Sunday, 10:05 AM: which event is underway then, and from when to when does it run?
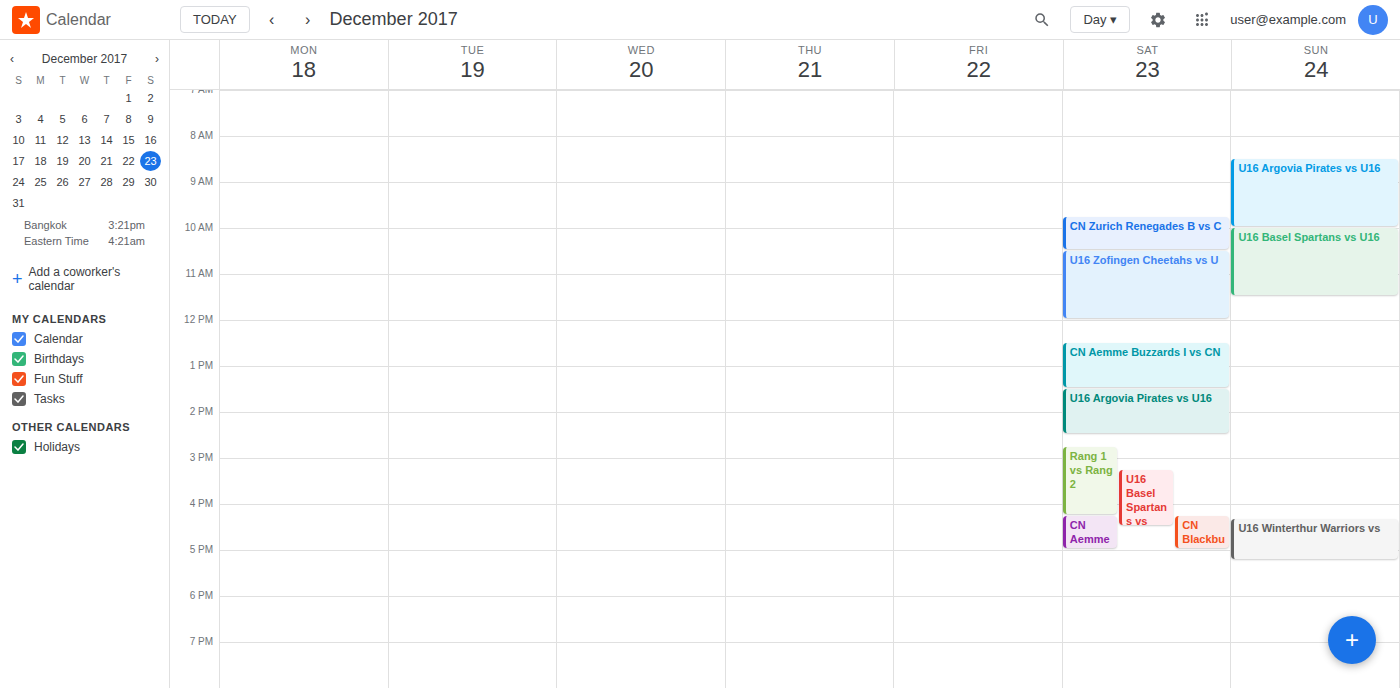
"U16 Basel Spartans vs U16", 10:00 AM to 11:30 AM